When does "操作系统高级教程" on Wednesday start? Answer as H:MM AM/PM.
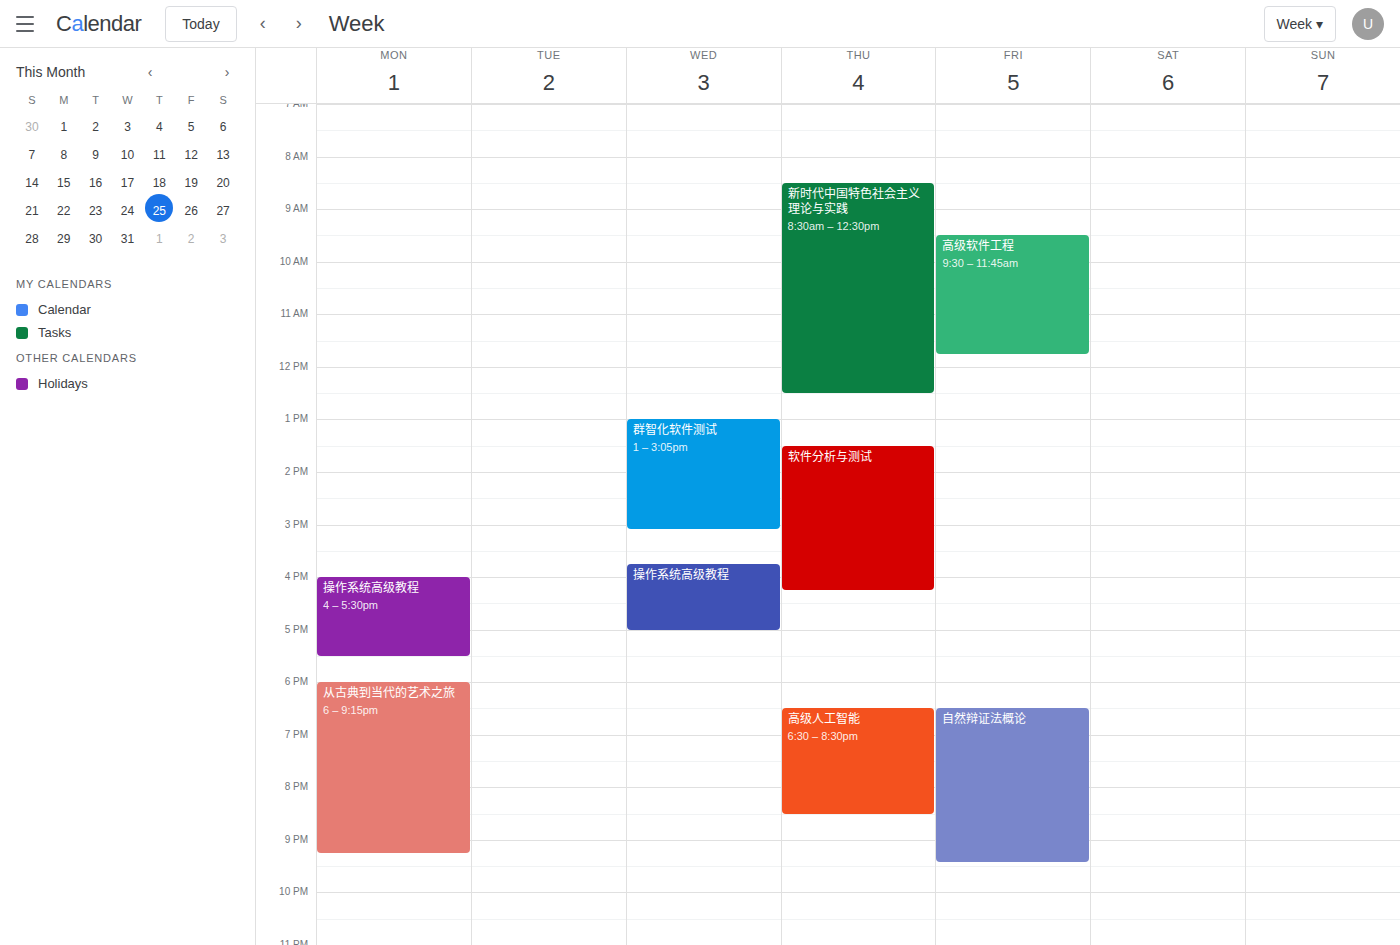
3:45 PM